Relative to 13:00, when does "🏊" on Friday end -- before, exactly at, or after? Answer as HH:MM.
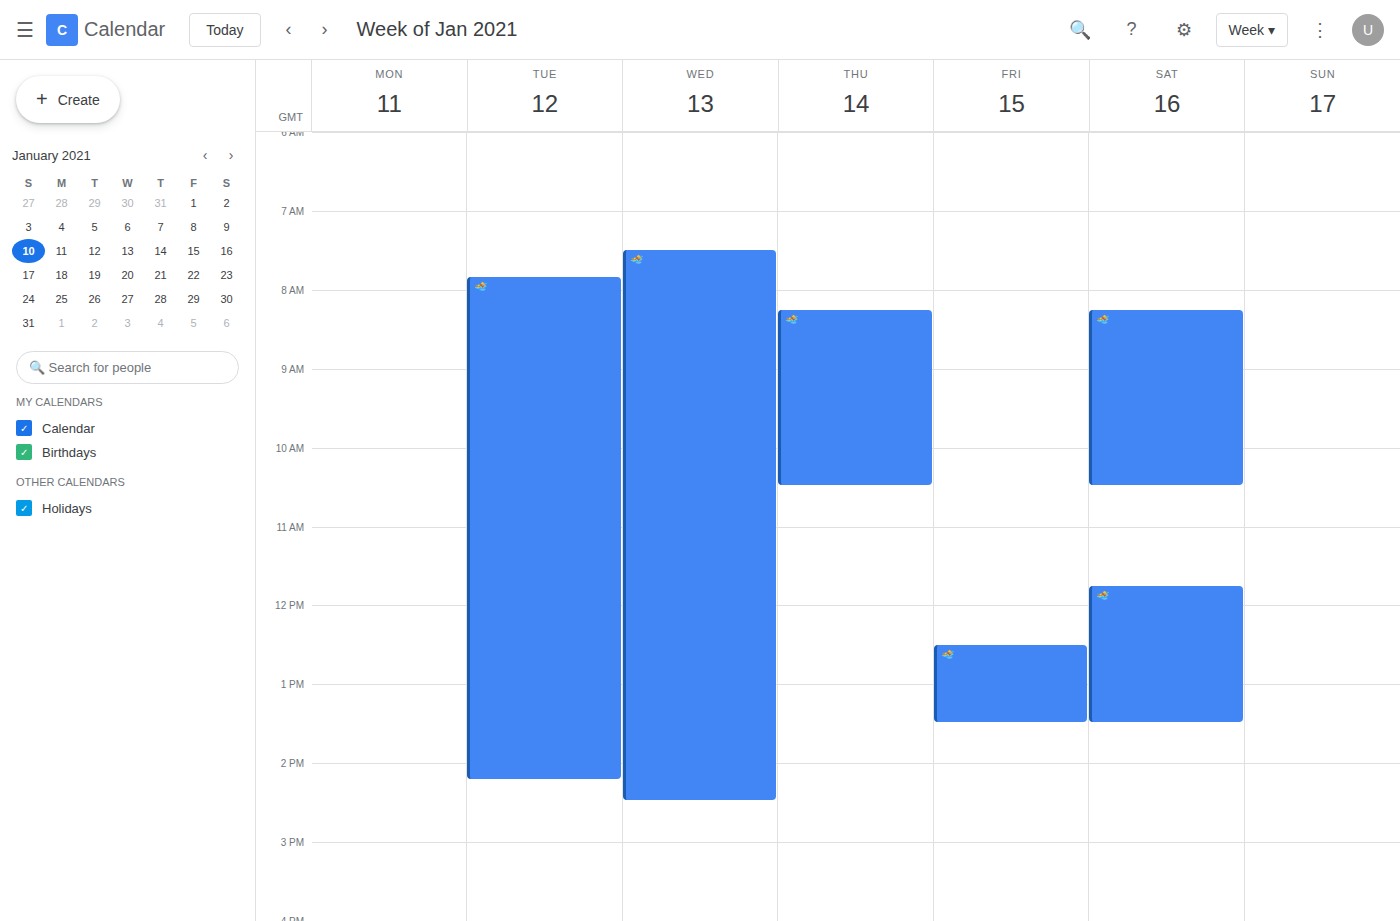
13:30 -- after 13:00, 30 minutes below the 13:00 line.